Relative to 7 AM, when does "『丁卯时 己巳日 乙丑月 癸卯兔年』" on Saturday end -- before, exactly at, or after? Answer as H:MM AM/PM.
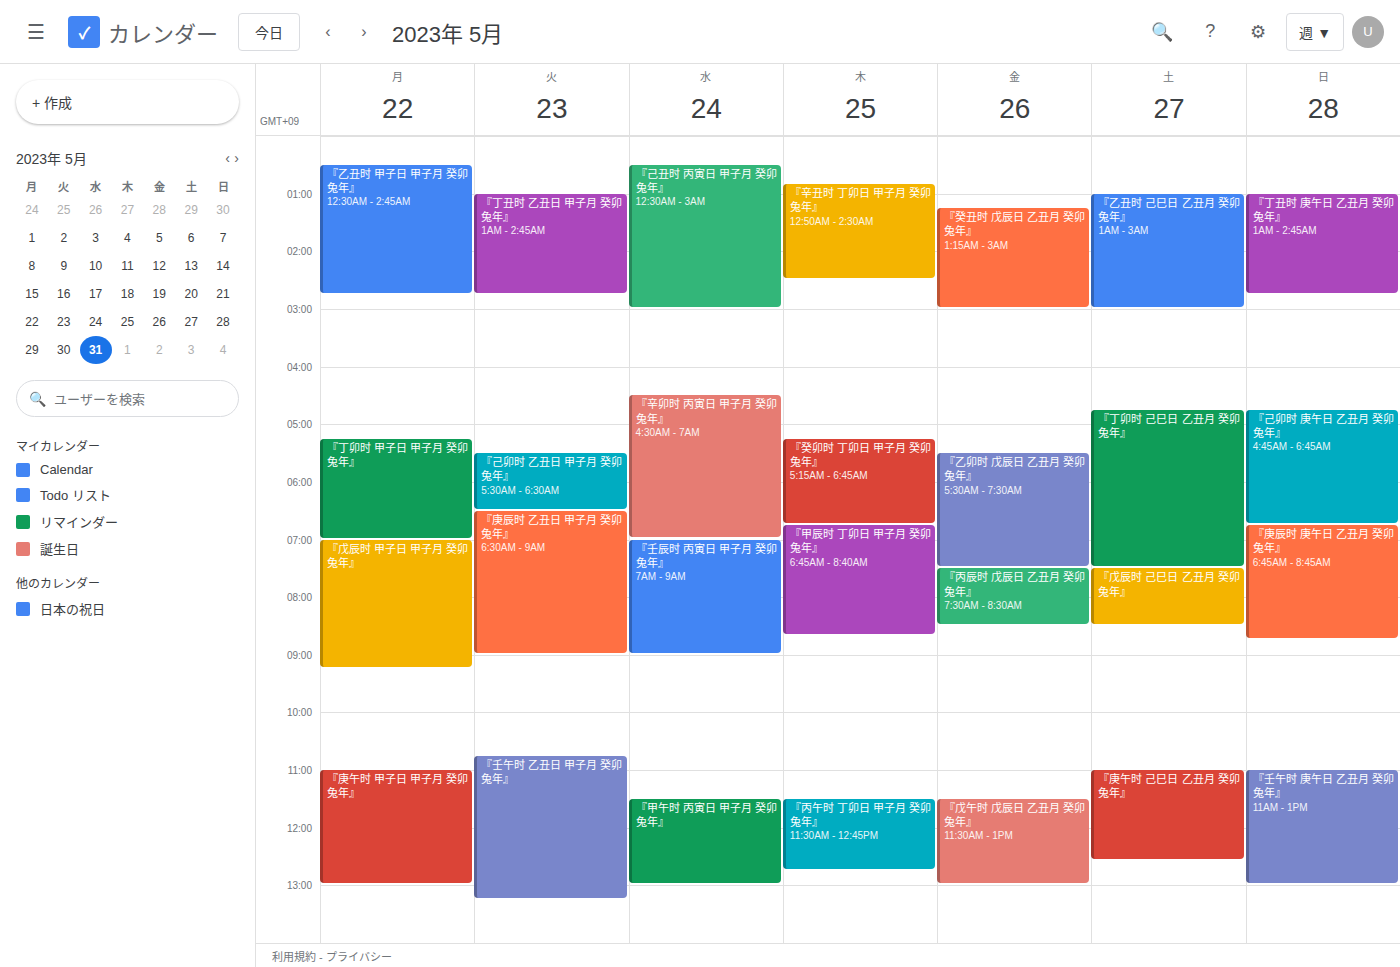
7:30 AM -- after 7 AM, 30 minutes below the 7 AM line.